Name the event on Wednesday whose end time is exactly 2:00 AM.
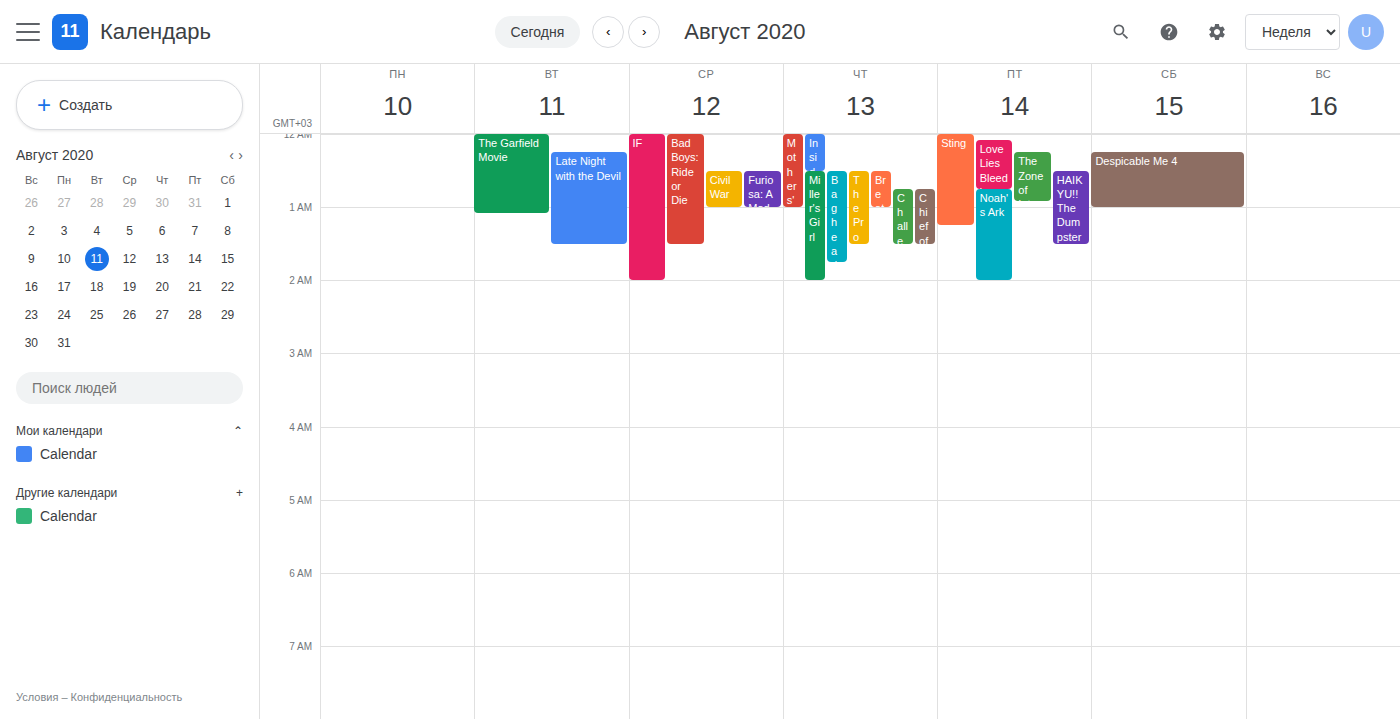
"IF"